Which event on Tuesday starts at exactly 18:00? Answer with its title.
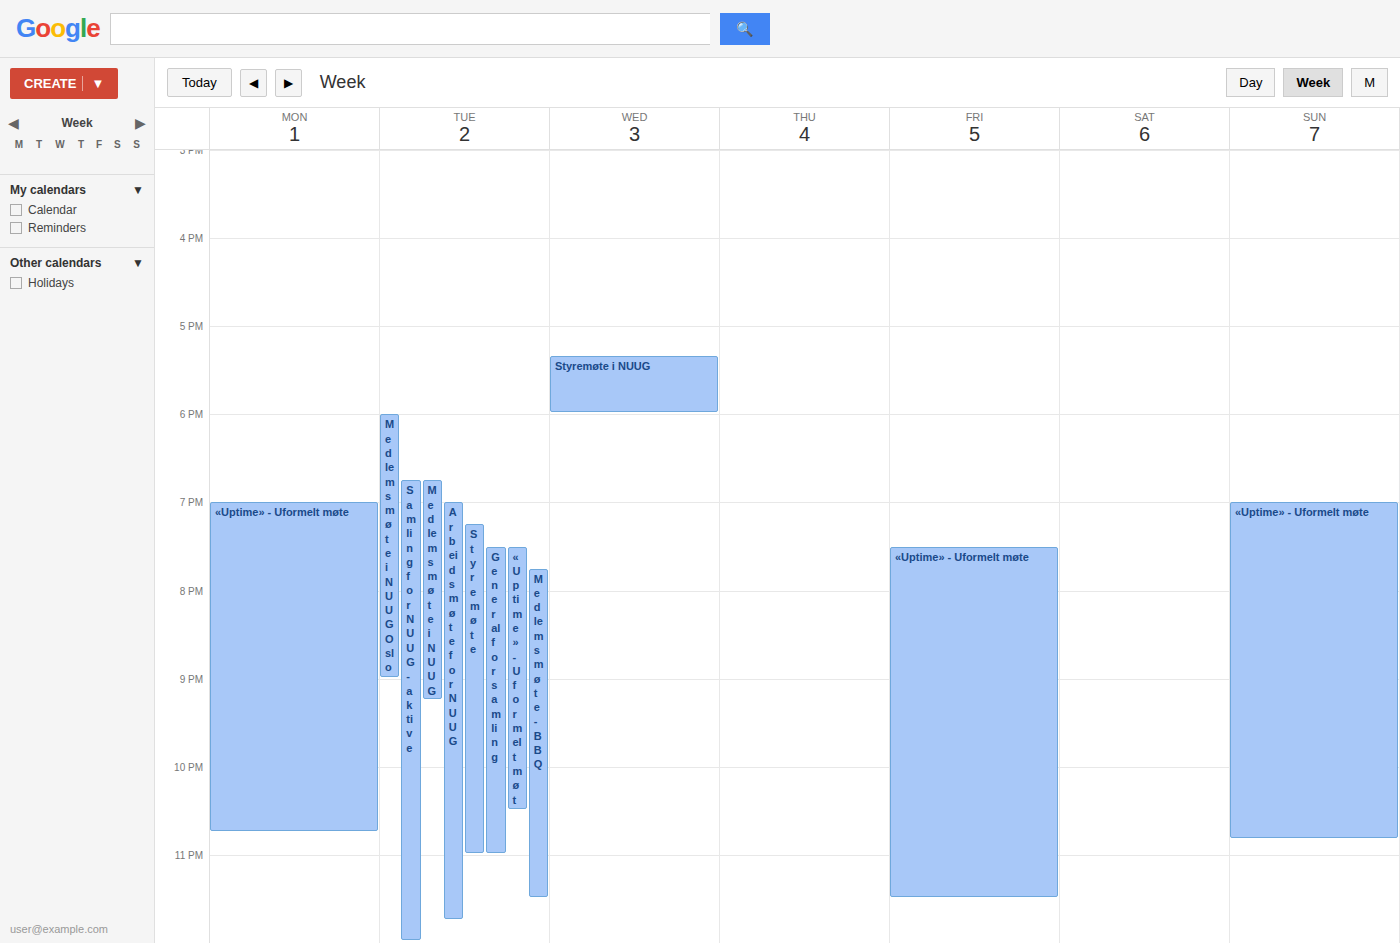
"Medlemsmøte i NUUG Oslo"